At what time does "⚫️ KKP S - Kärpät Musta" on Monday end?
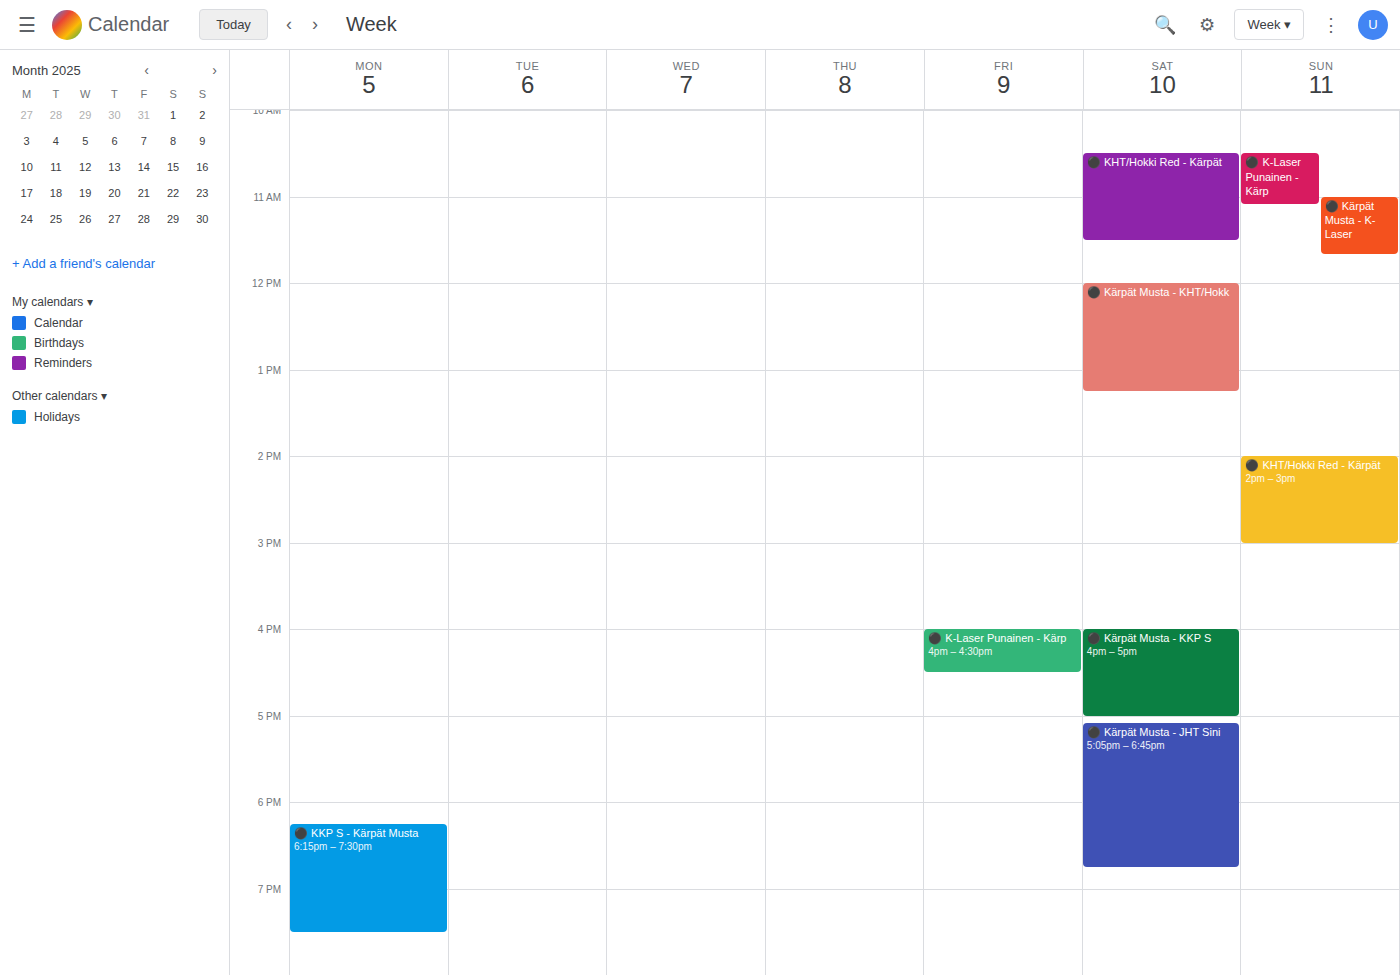
7:30 PM